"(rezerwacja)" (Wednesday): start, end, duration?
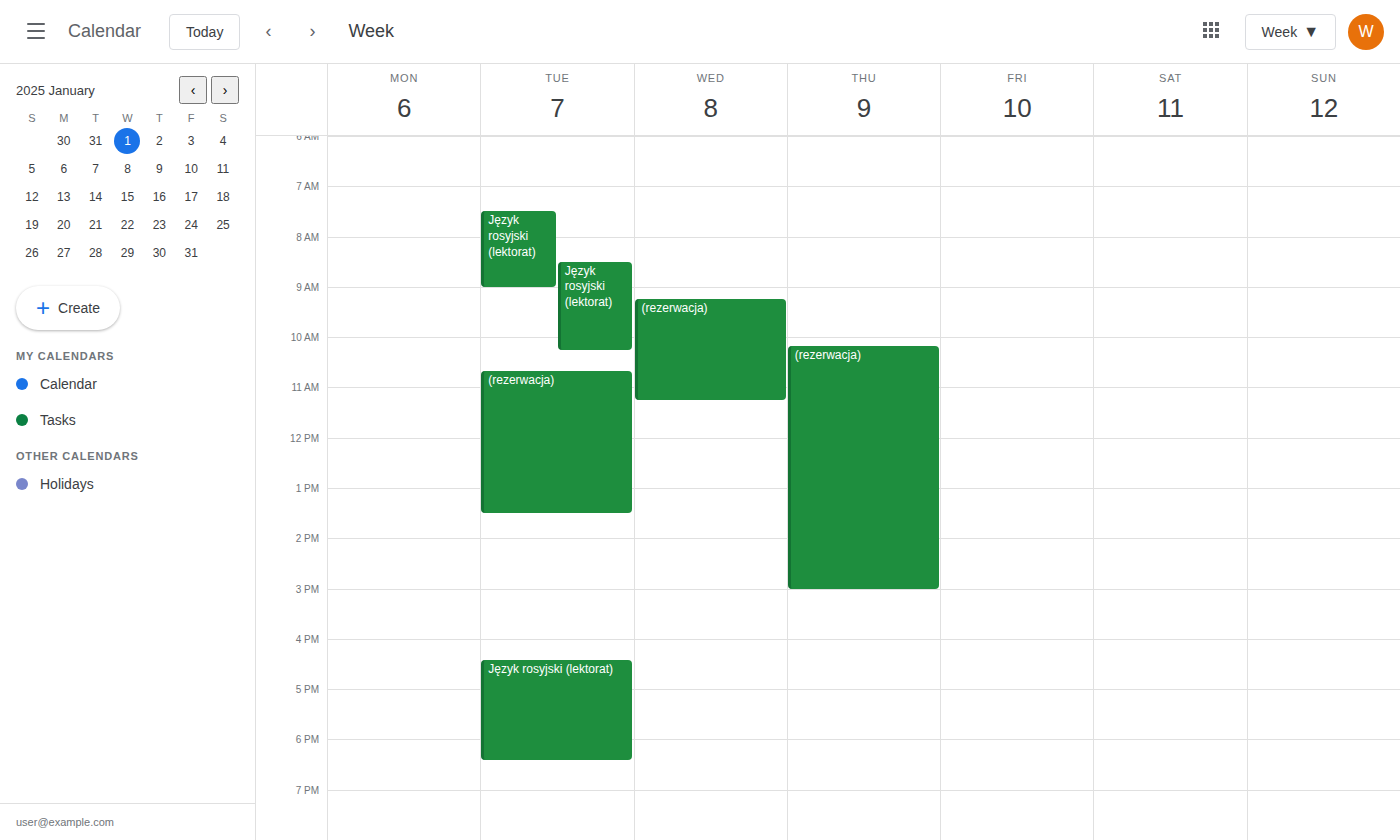
9:15 AM to 11:15 AM, 2 hours